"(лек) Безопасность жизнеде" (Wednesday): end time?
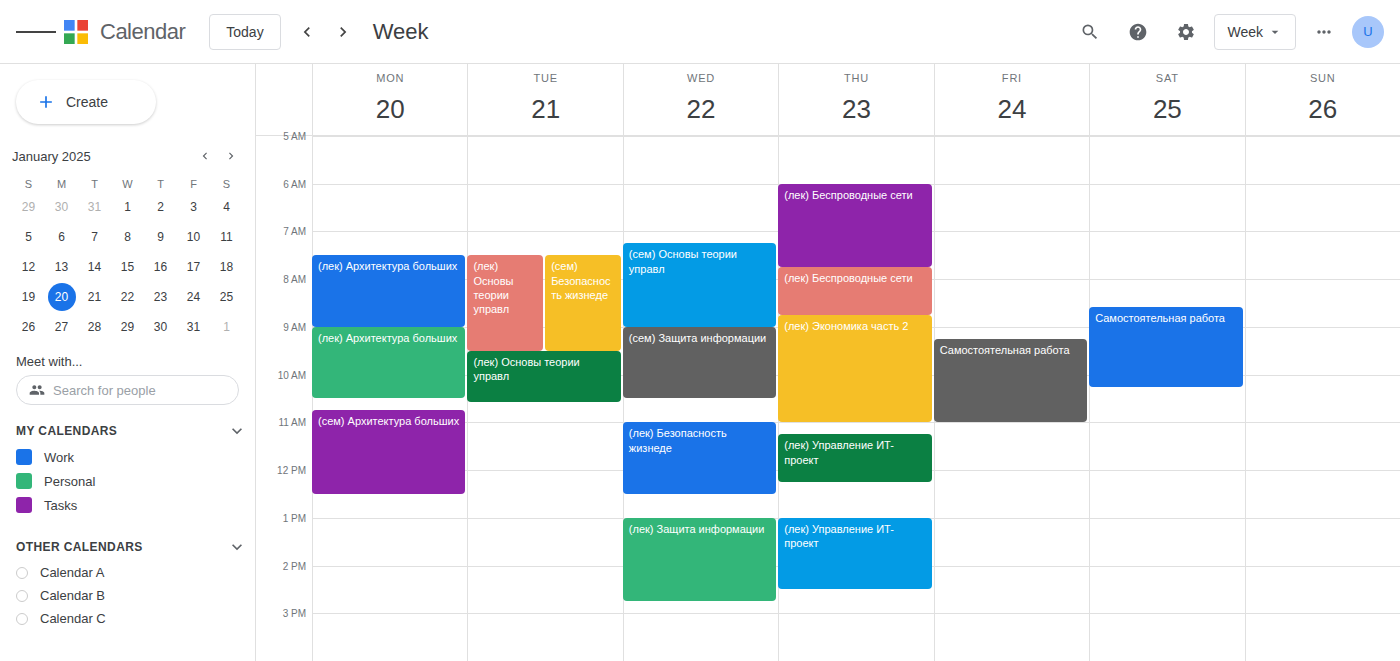
12:30 PM